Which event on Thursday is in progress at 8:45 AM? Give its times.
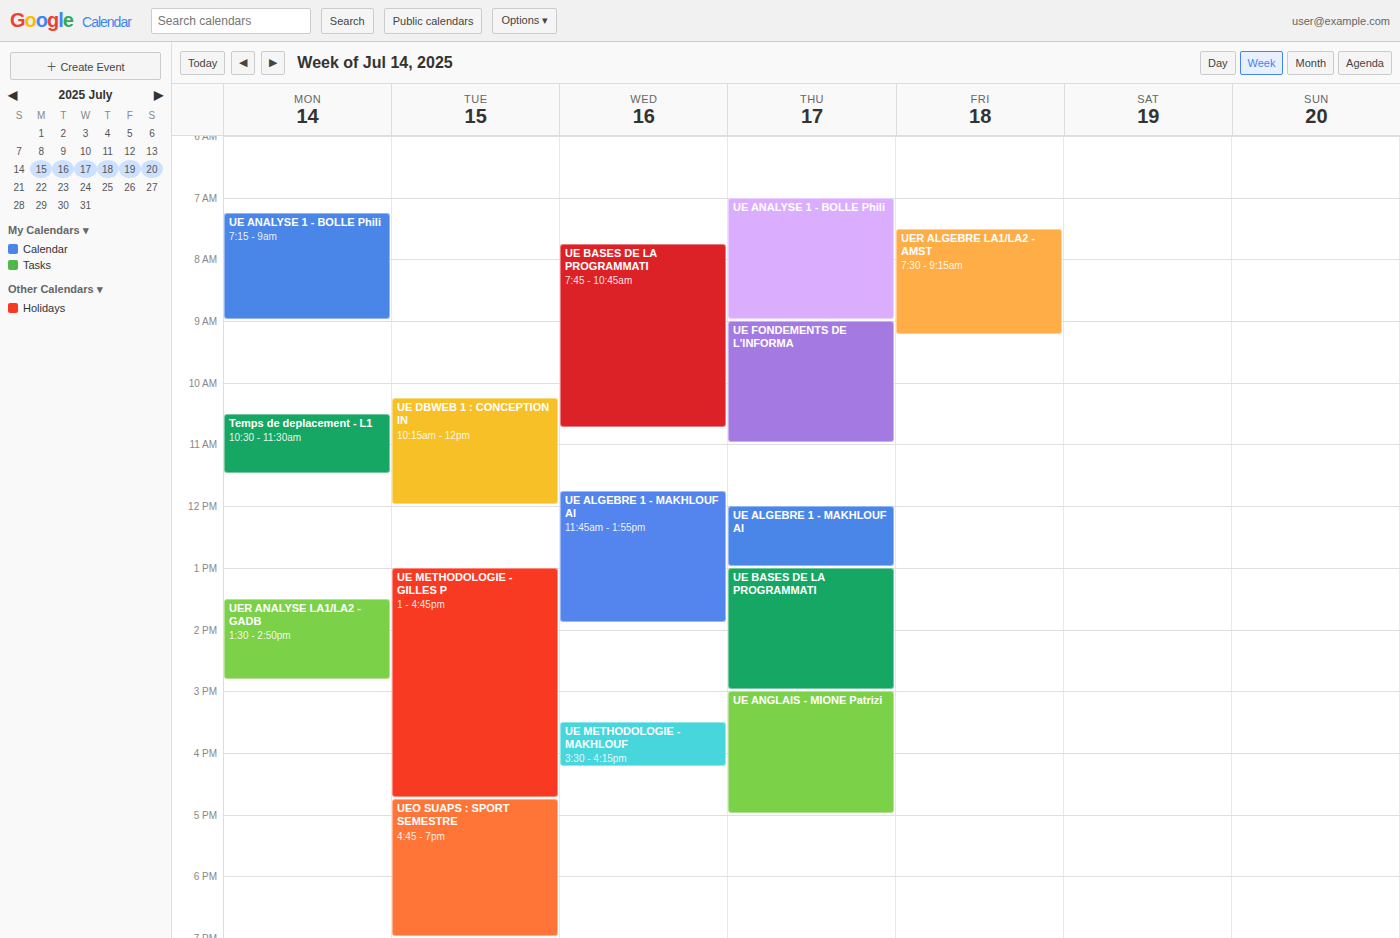
"UE ANALYSE 1 - BOLLE Phili", 7:00 AM to 9:00 AM